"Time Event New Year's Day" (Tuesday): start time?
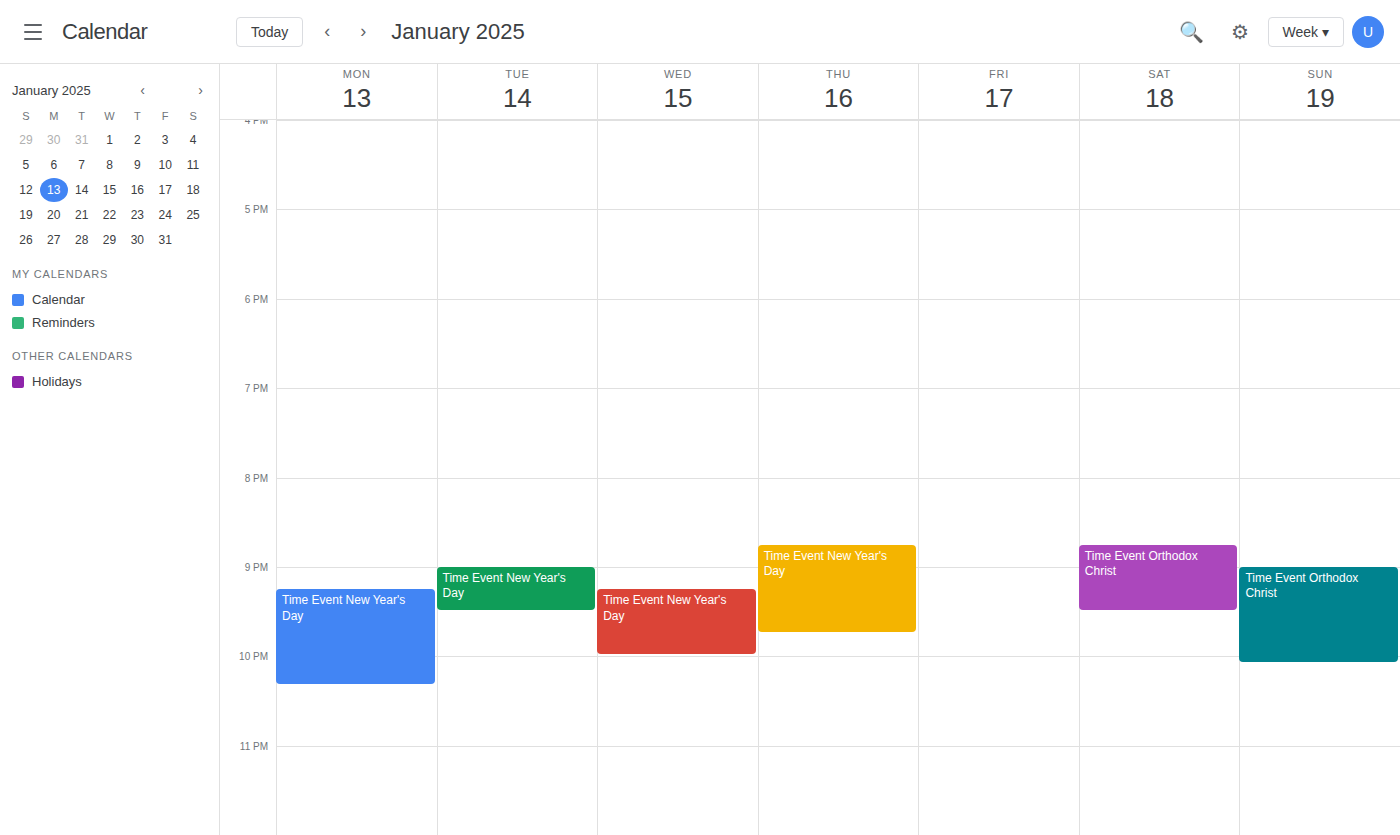
9:00 PM